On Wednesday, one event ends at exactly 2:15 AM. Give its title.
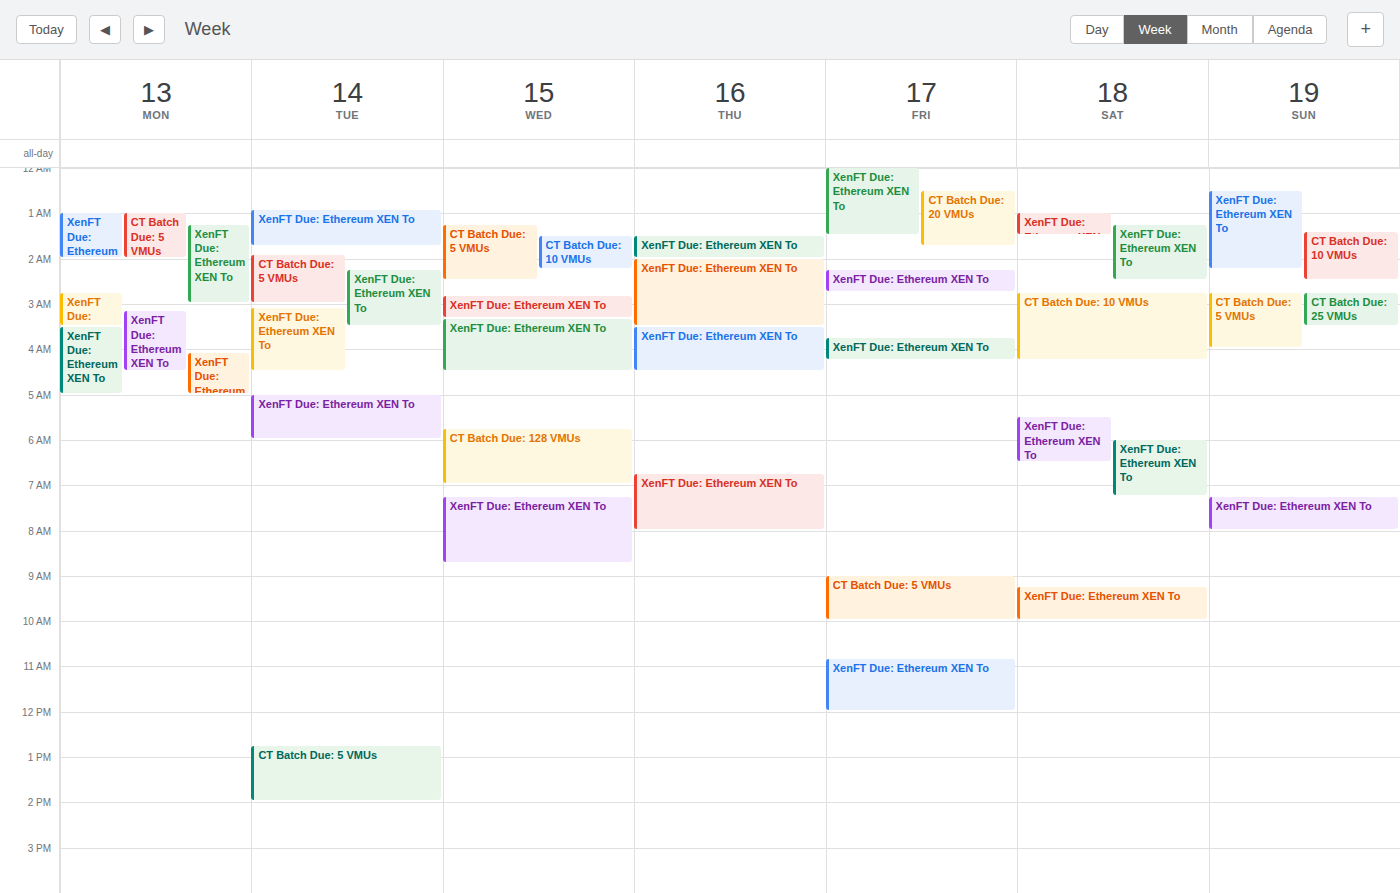
"CT Batch Due: 10 VMUs"